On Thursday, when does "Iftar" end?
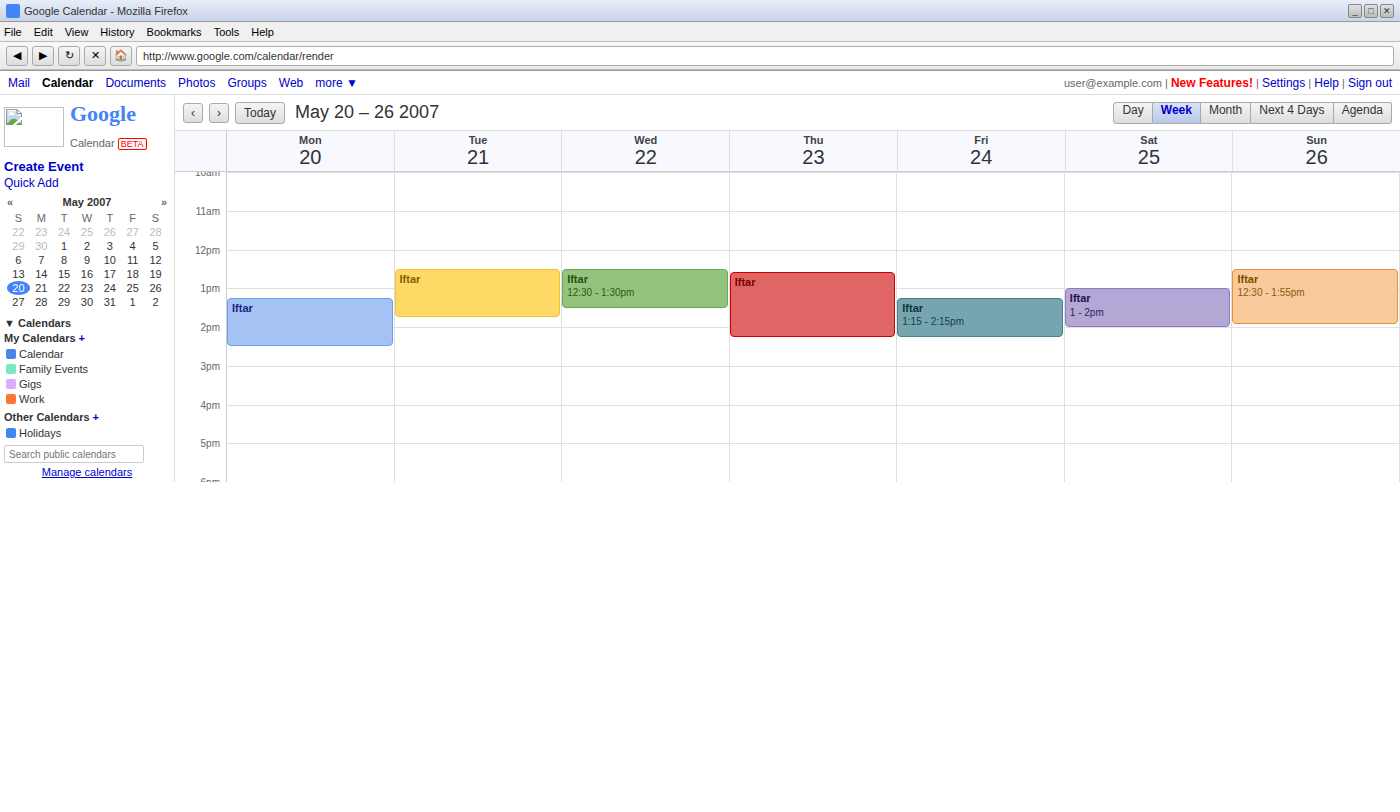
2:15 PM